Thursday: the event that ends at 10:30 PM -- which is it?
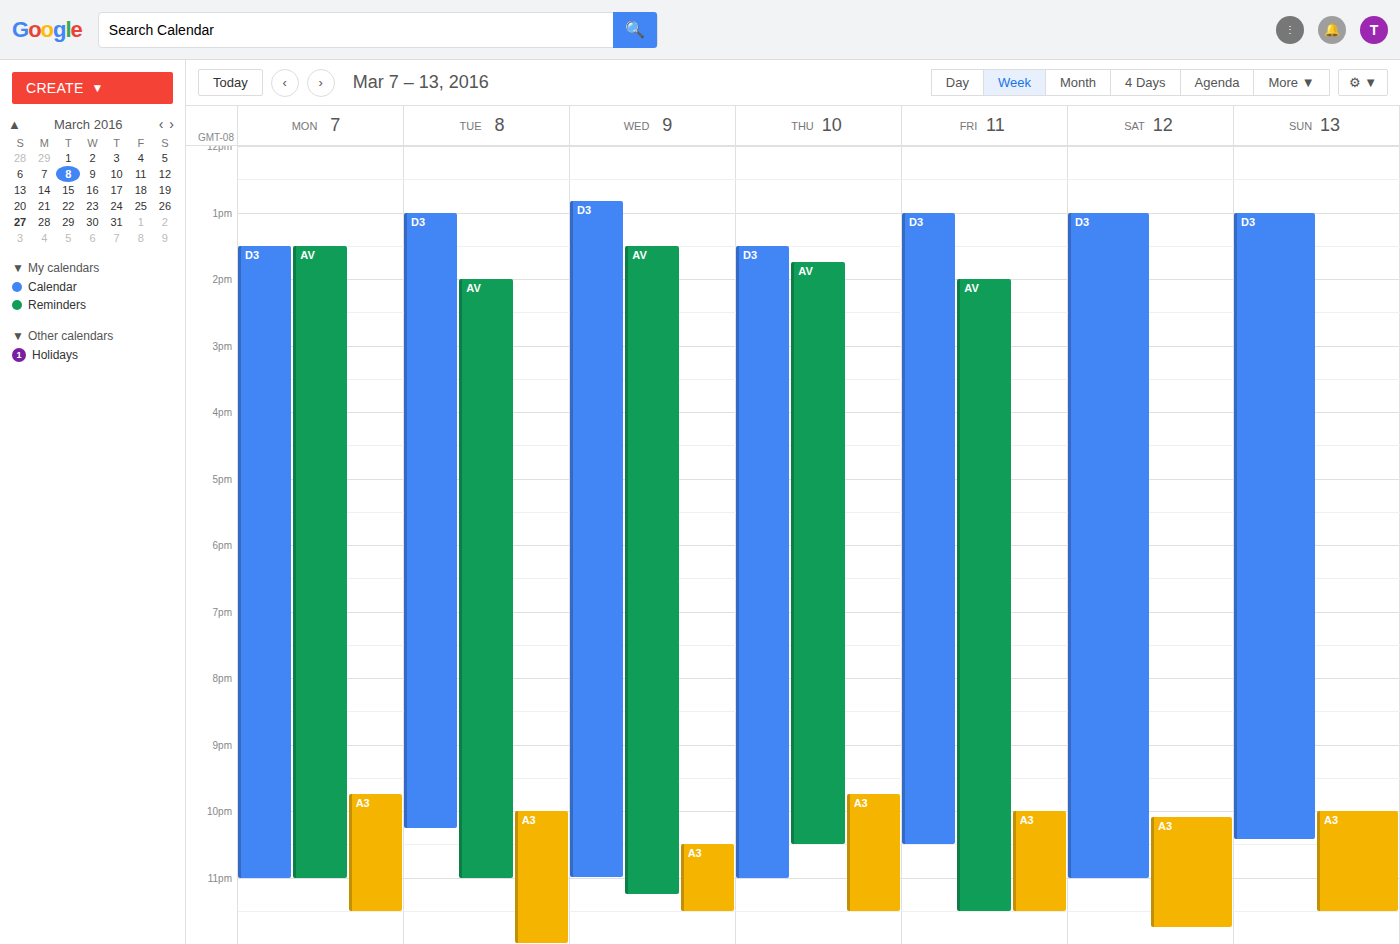
"AV"